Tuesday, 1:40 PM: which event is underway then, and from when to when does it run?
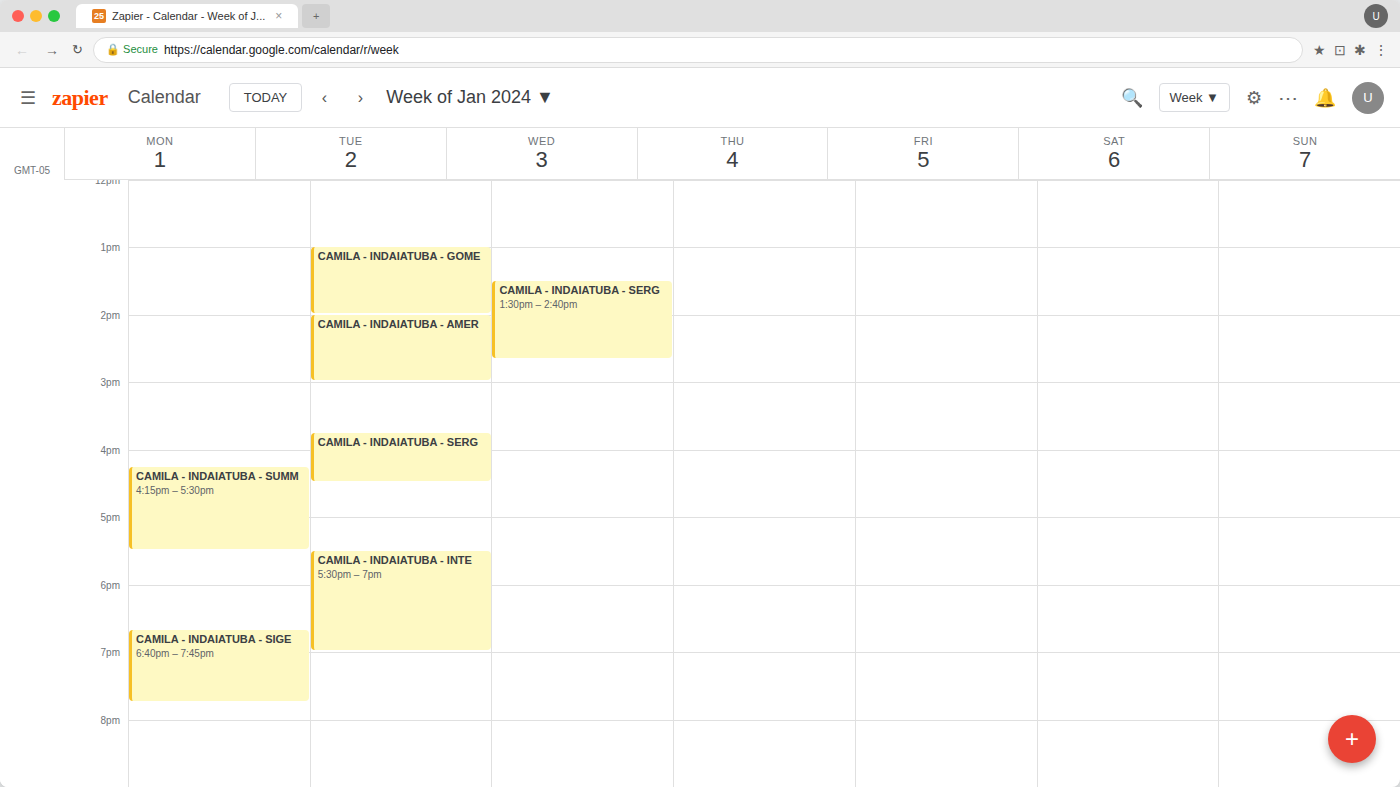
"CAMILA - INDAIATUBA - GOME", 1:00 PM to 2:00 PM